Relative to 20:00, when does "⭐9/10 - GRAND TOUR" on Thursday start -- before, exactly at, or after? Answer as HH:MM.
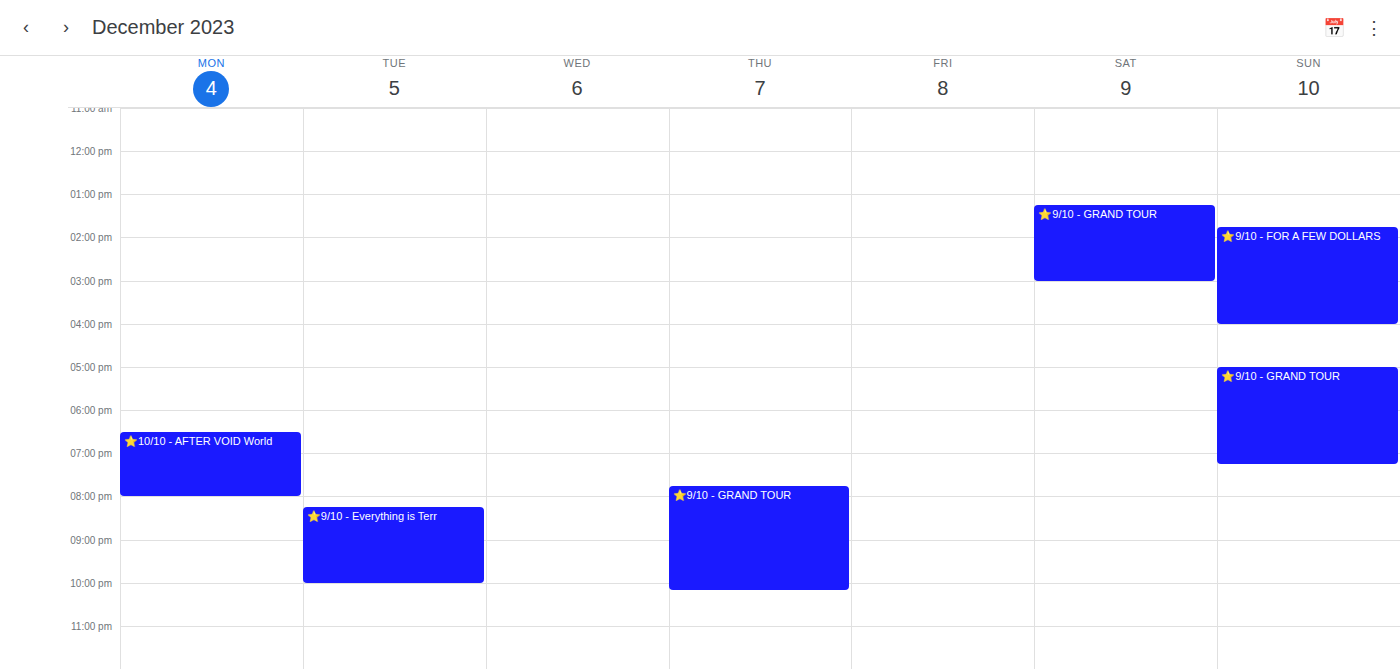
19:45 -- before 20:00, 15 minutes above the 20:00 line.